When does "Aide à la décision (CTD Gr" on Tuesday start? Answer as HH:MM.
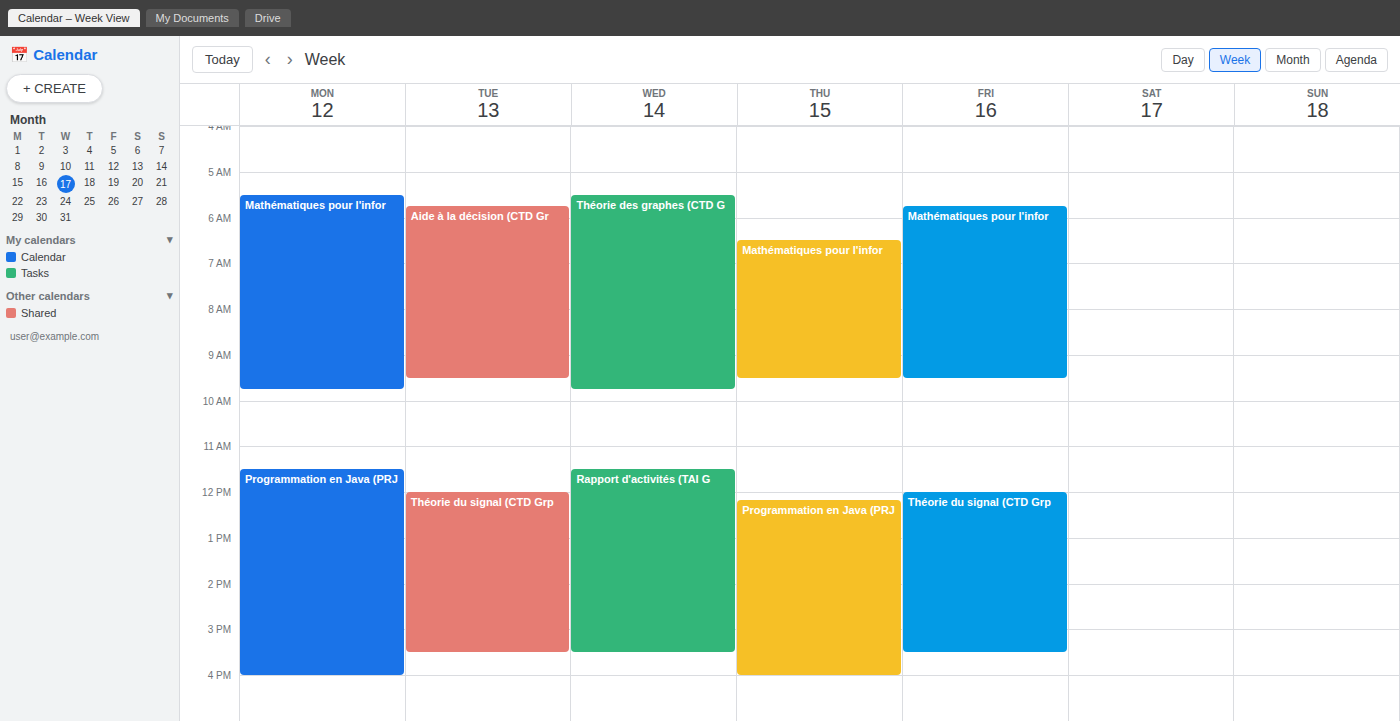
05:45